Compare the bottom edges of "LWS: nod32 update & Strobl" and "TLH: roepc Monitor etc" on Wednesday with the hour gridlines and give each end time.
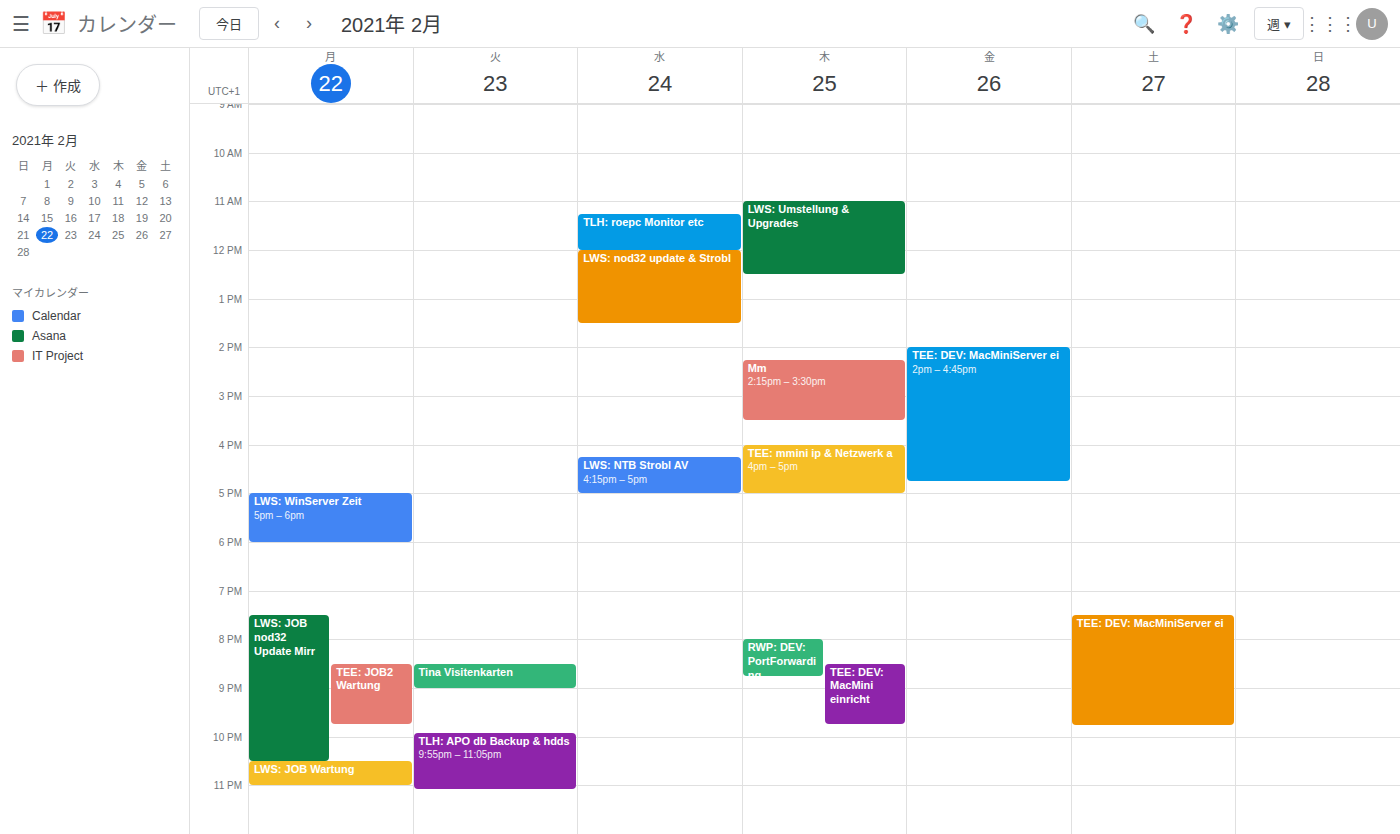
"LWS: nod32 update & Strobl": 1:30 PM, halfway between the 1 PM and 2 PM lines. "TLH: roepc Monitor etc": 12:00 PM, exactly on the 12 PM line.